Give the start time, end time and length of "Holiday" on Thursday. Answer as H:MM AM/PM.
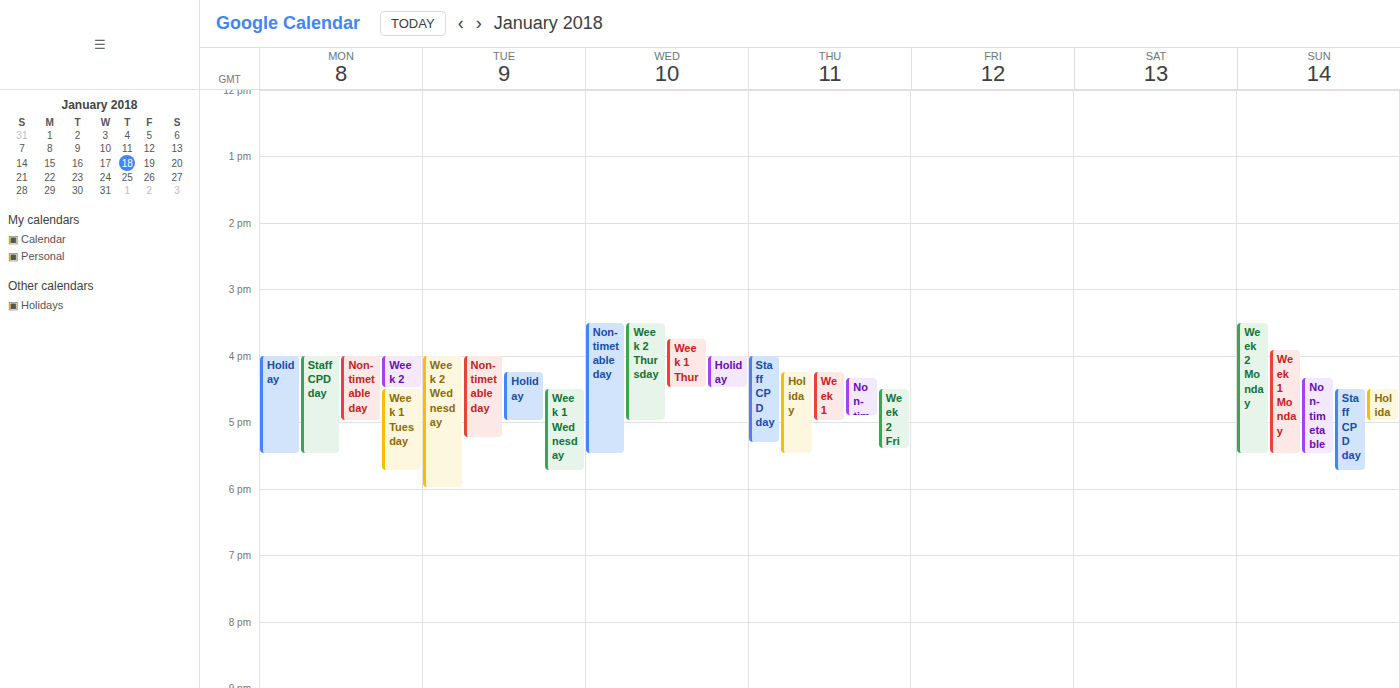
4:15 PM to 5:30 PM, 1 hour 15 minutes